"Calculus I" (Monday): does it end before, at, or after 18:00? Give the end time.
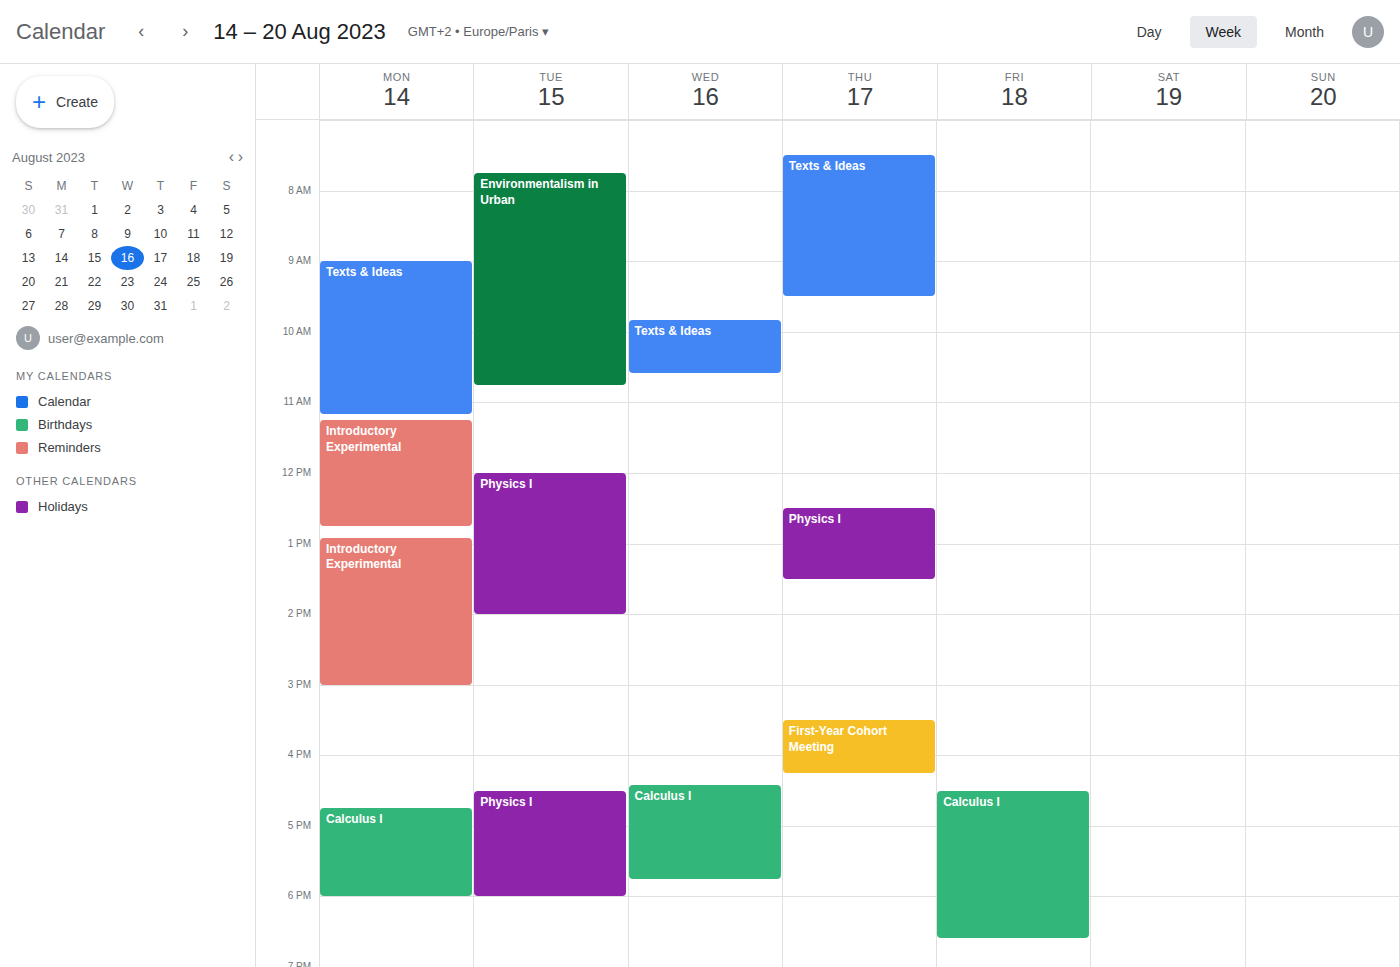
18:00 -- exactly at 18:00, on the 18:00 line.